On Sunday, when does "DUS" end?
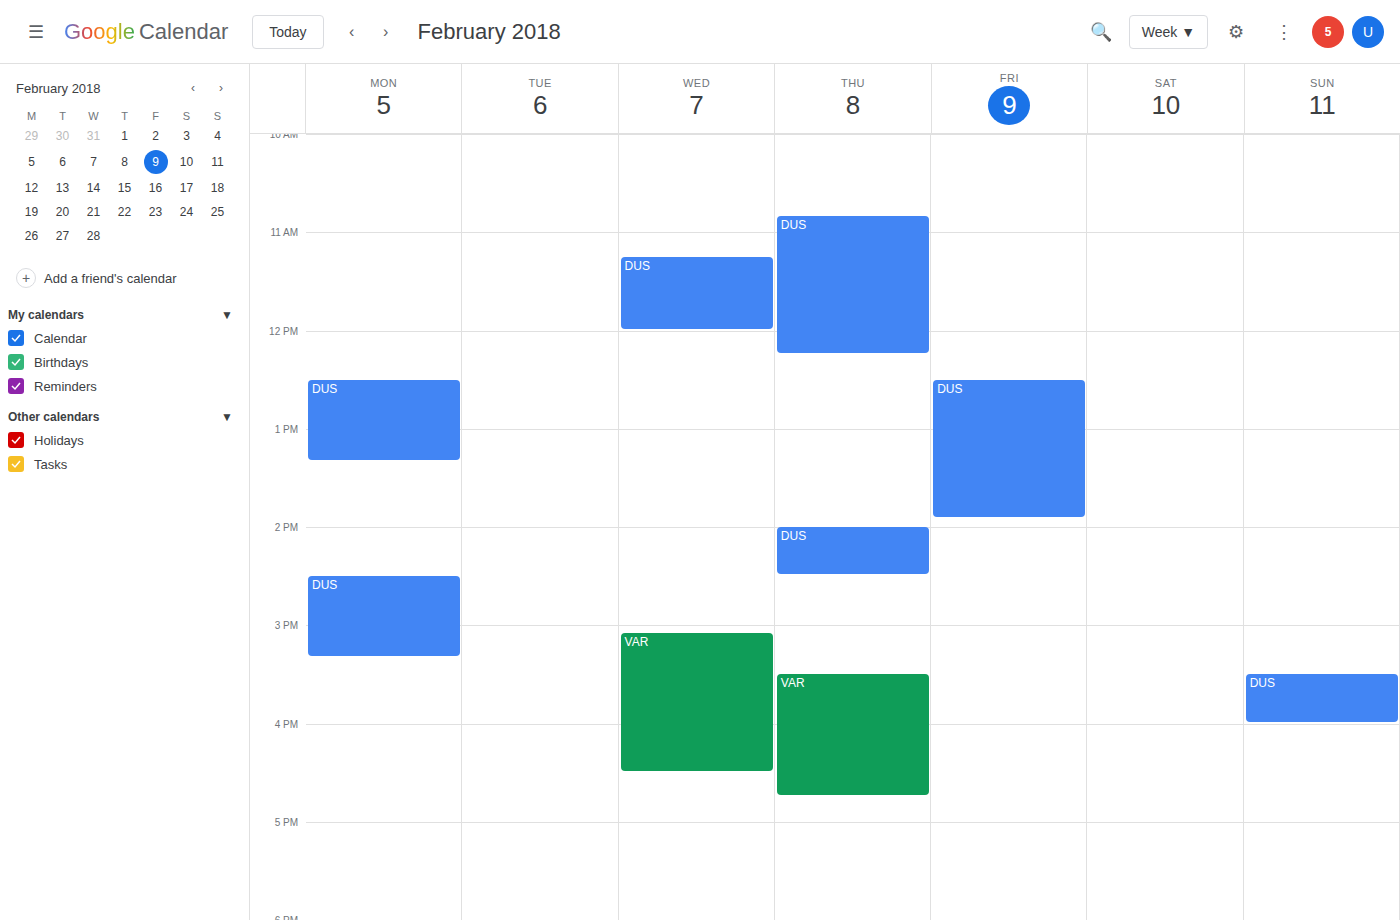
16:00